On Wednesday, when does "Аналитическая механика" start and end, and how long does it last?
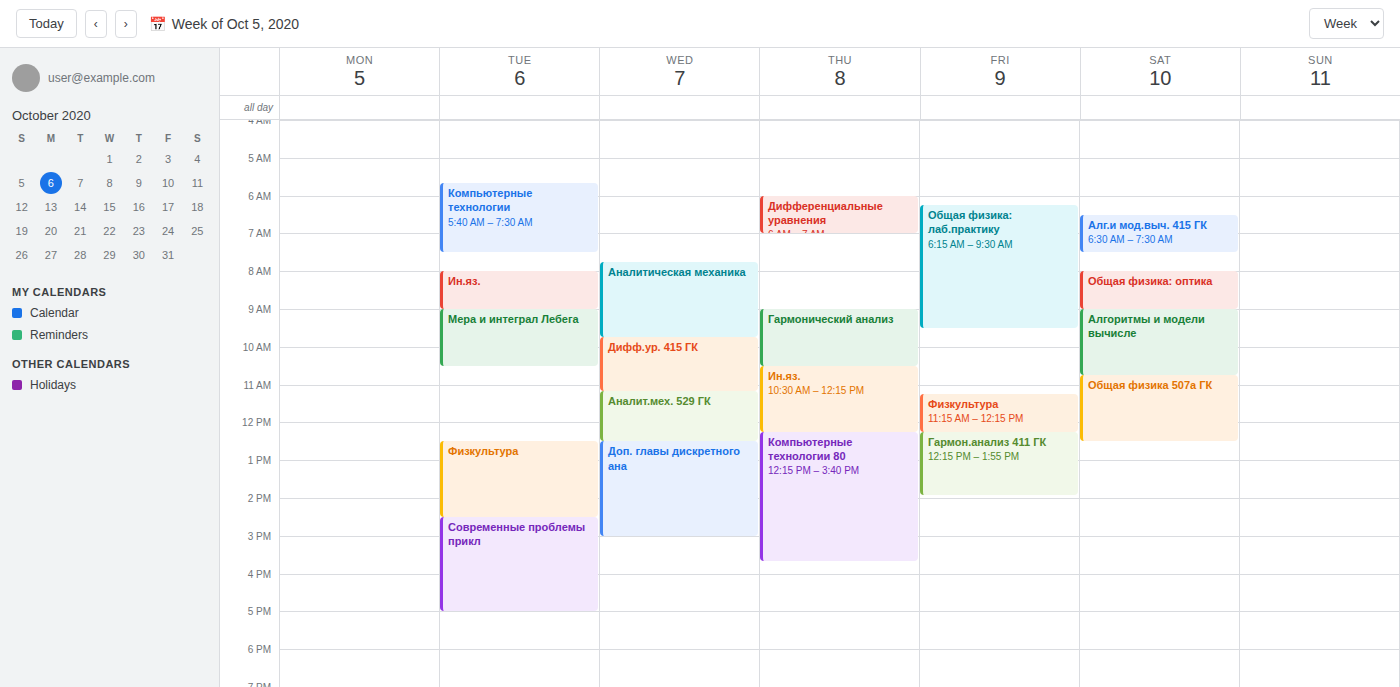
7:45 AM to 9:45 AM, 2 hours